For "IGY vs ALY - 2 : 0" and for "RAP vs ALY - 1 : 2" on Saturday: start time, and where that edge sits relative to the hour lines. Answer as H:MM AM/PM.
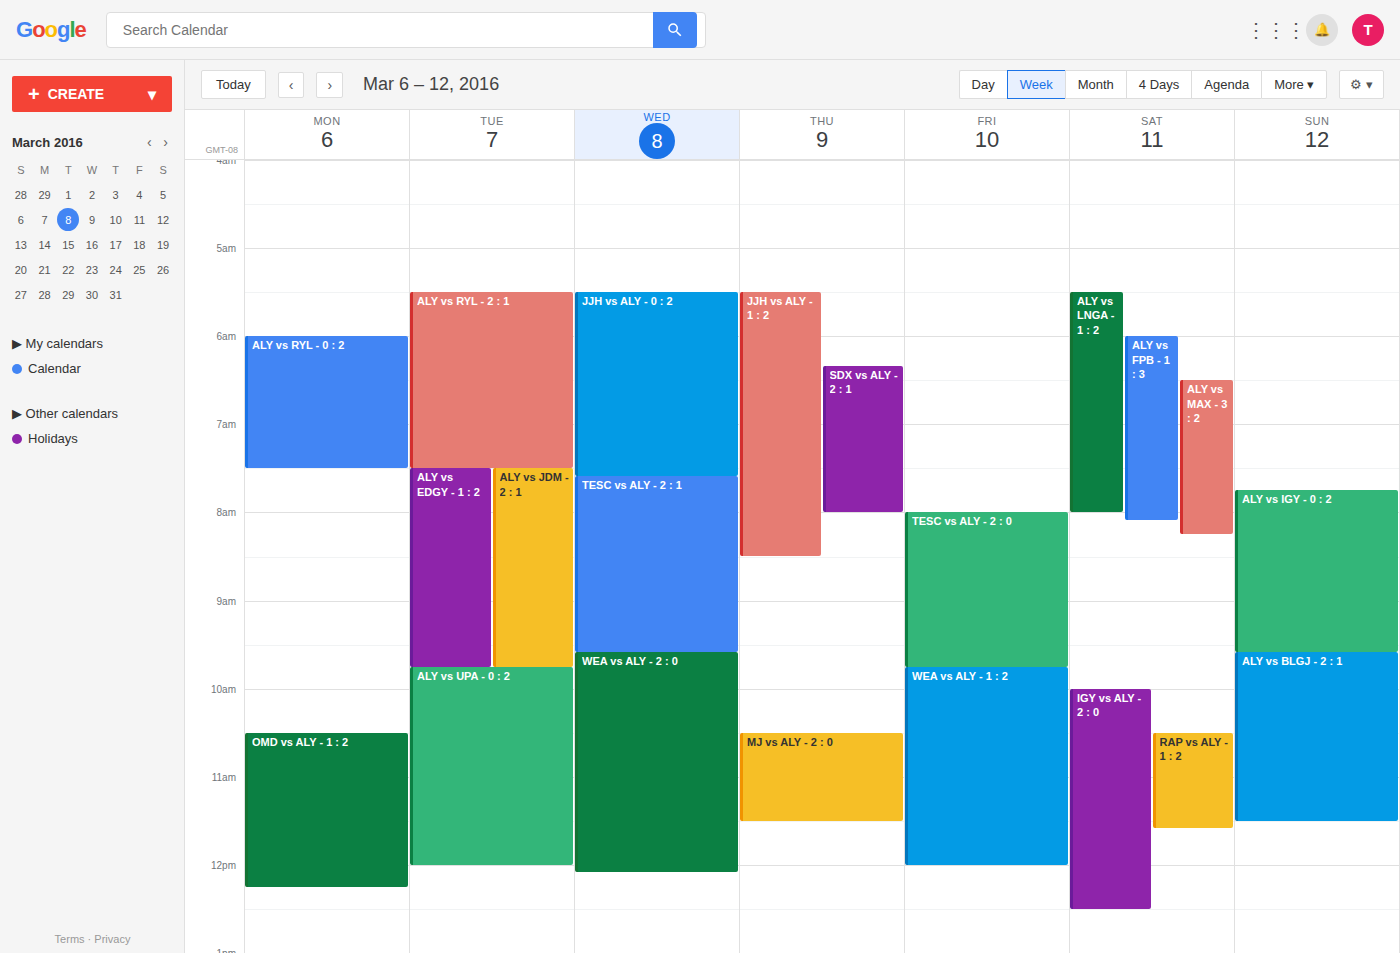
"IGY vs ALY - 2 : 0": 10:00 AM, exactly on the 10 AM line. "RAP vs ALY - 1 : 2": 10:30 AM, halfway between the 10 AM and 11 AM lines.